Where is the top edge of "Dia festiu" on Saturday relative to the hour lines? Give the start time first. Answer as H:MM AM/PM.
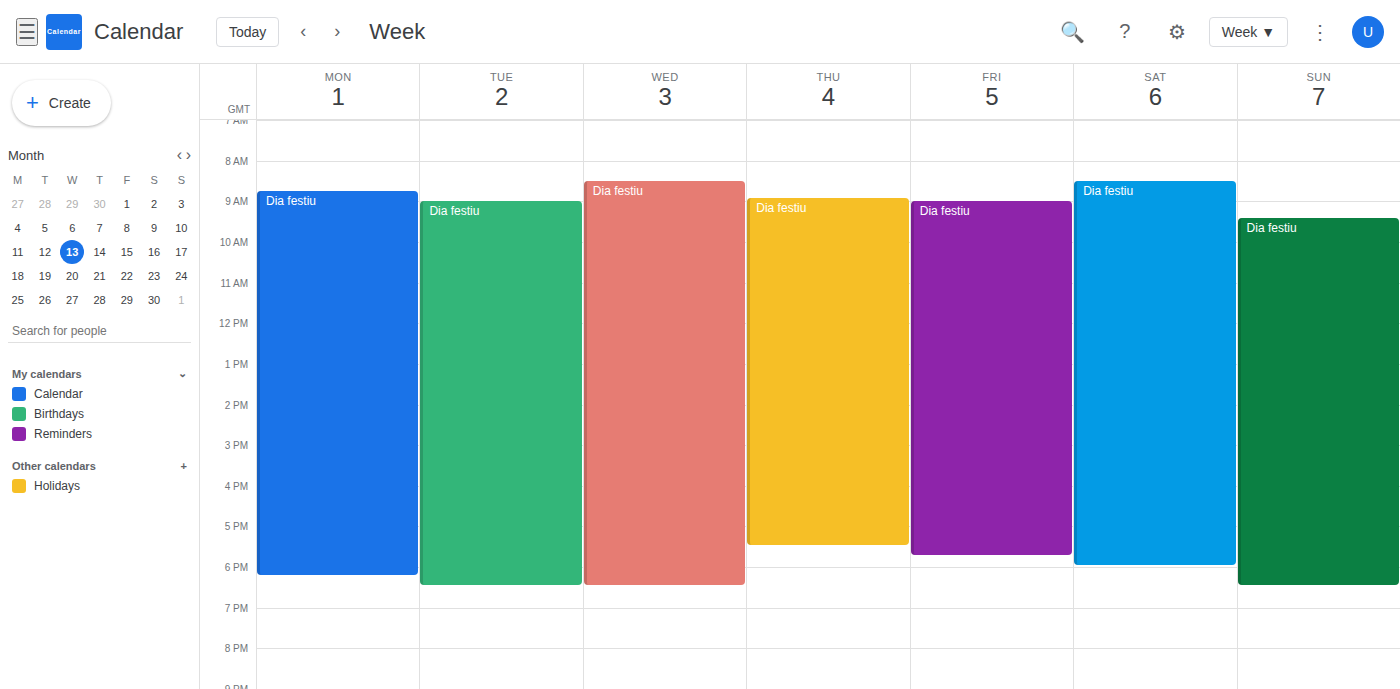
8:30 AM -- halfway between the 8 AM and 9 AM lines.